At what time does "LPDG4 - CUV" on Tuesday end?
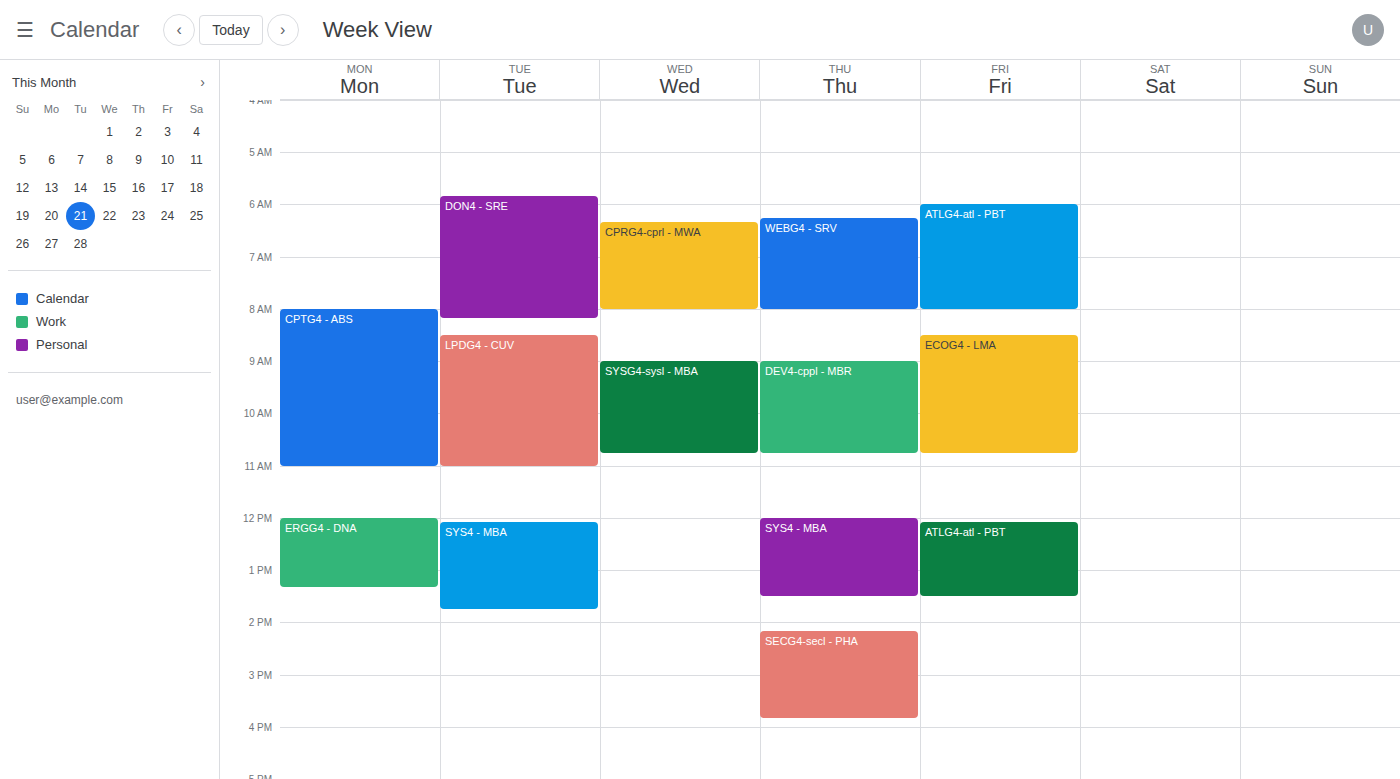
11:00 AM